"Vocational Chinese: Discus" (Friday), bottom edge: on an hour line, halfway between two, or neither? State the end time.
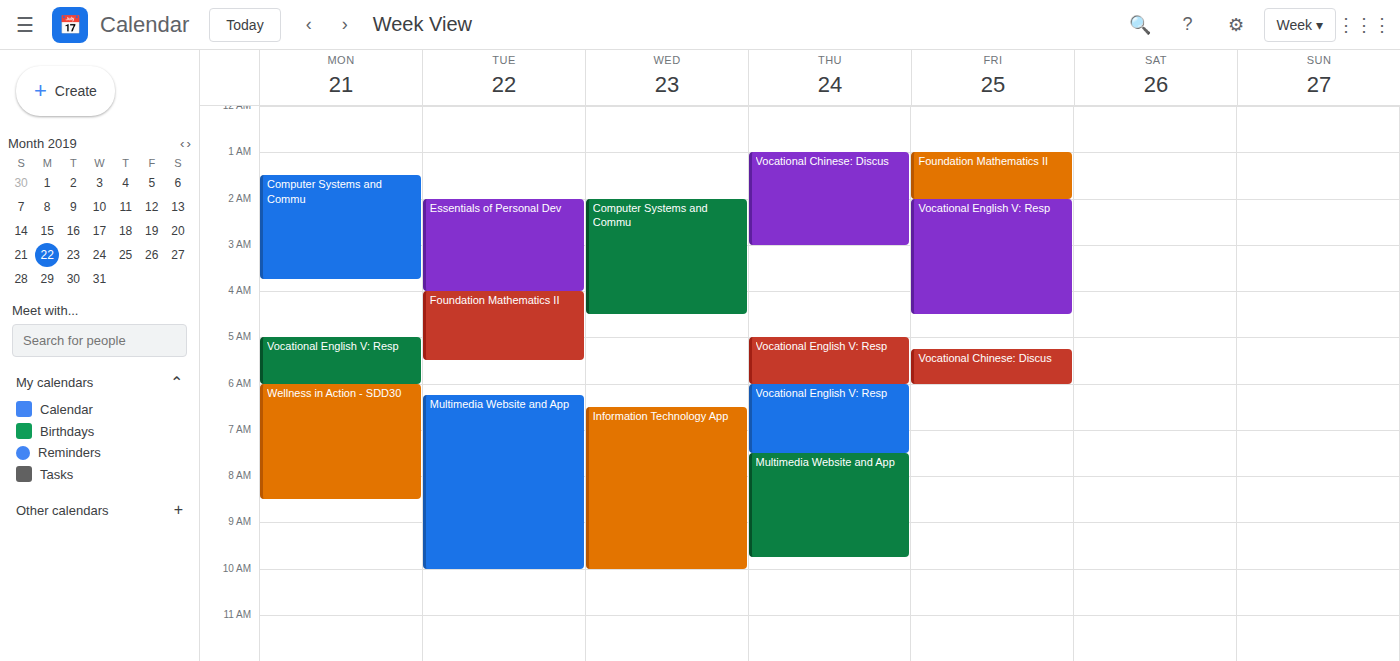
6:00 AM -- exactly on the 6 AM line.